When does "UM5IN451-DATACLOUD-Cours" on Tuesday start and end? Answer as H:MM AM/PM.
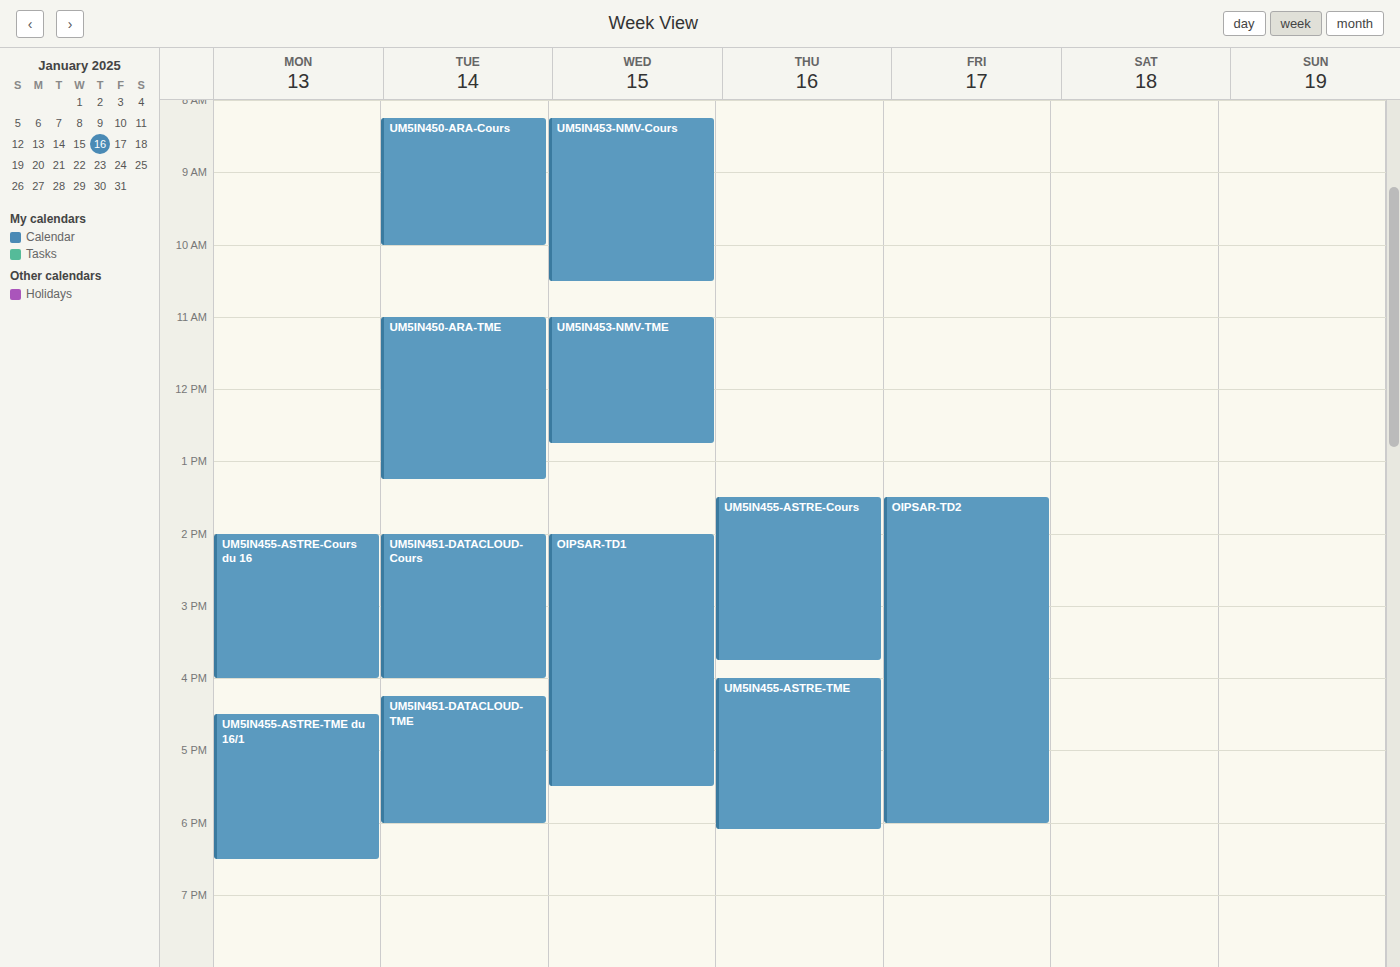
2:00 PM to 4:00 PM